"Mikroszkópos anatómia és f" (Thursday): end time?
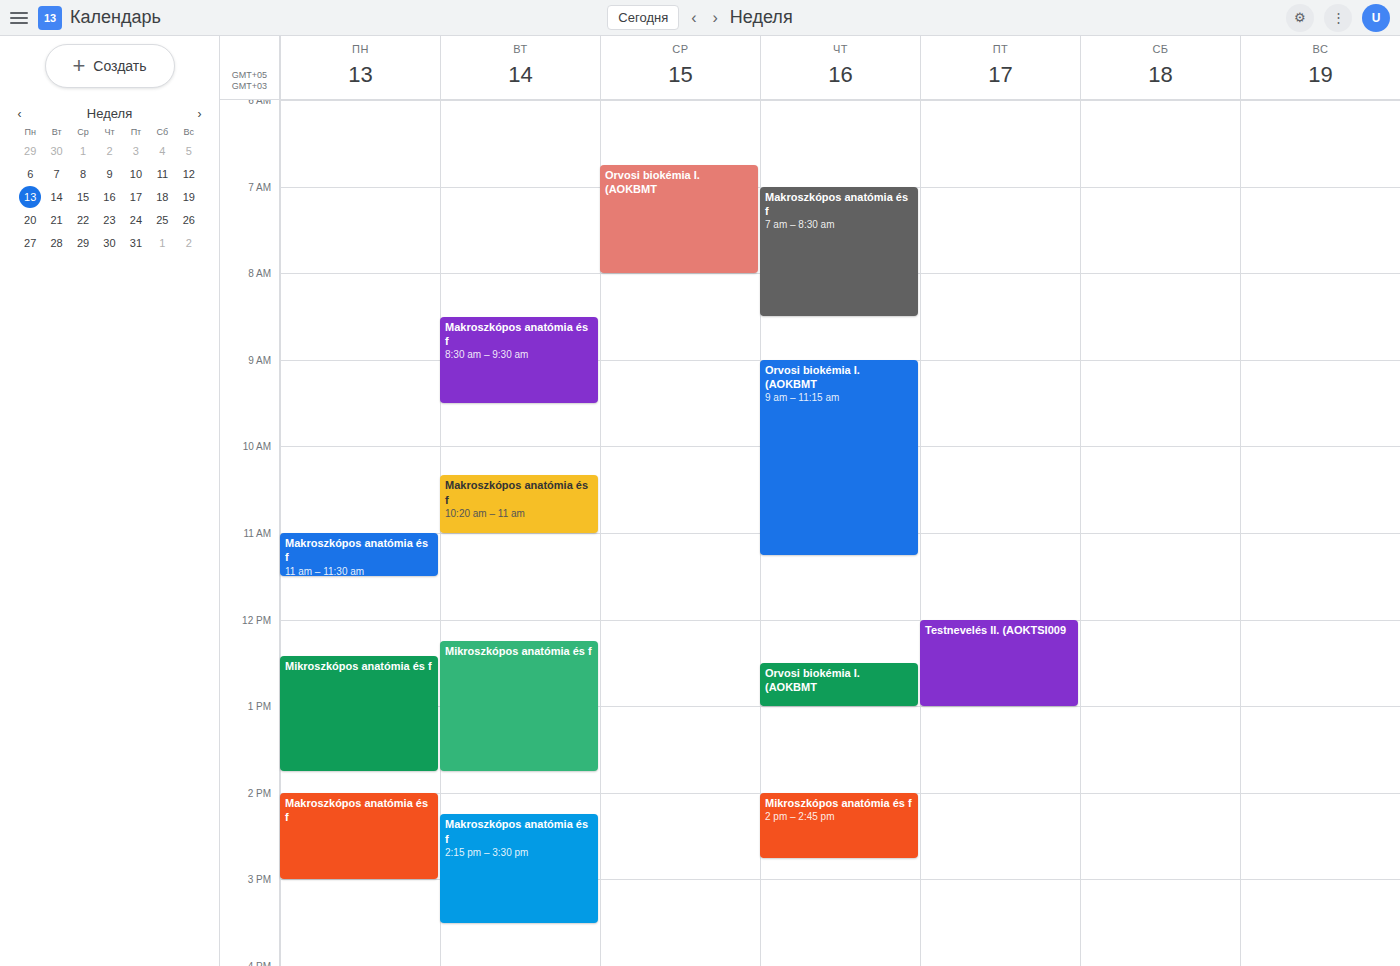
2:45 PM